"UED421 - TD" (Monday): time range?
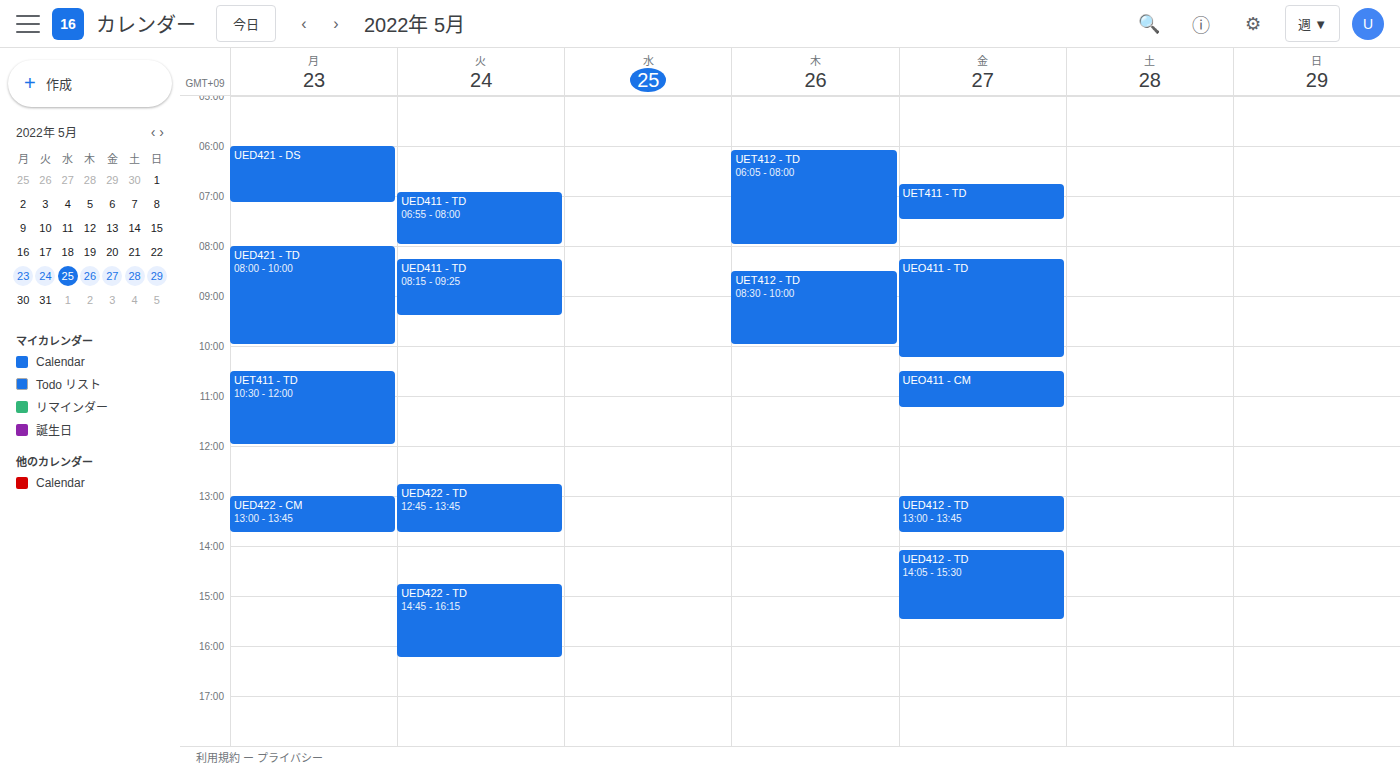
8:00 AM to 10:00 AM